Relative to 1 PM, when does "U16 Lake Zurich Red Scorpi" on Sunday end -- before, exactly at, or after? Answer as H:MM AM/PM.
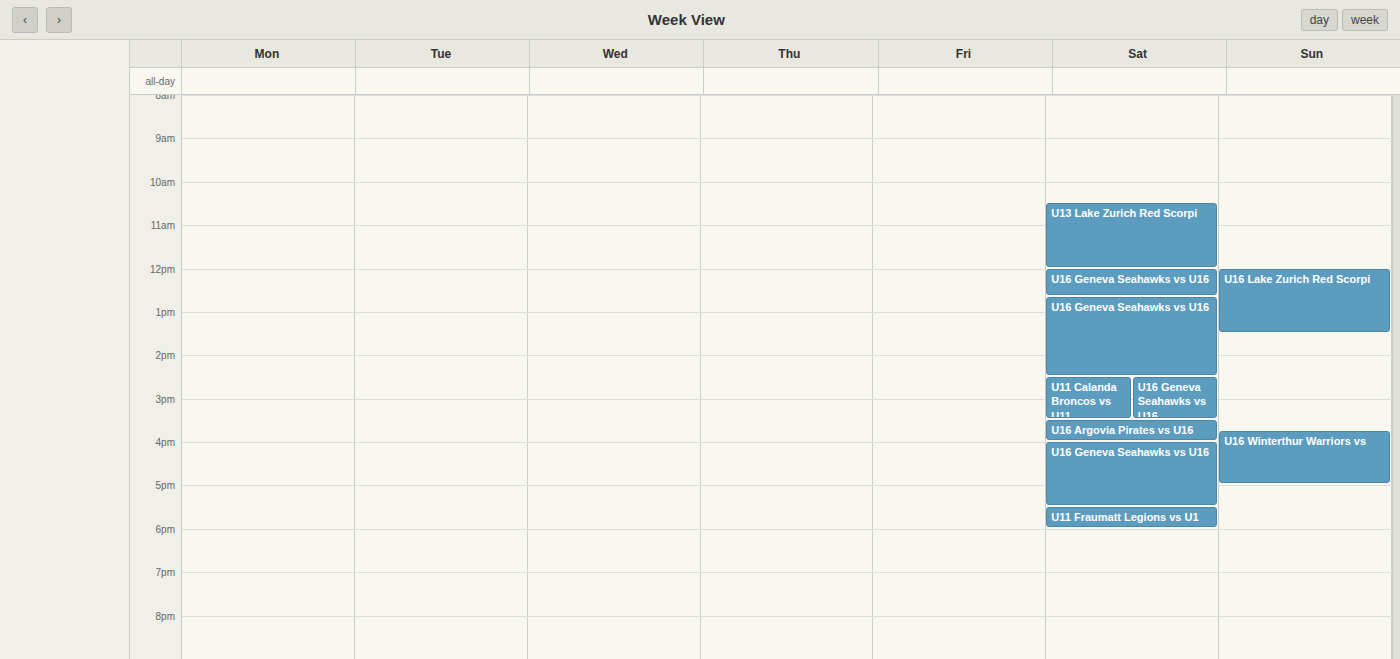
1:30 PM -- after 1 PM, 30 minutes below the 1 PM line.